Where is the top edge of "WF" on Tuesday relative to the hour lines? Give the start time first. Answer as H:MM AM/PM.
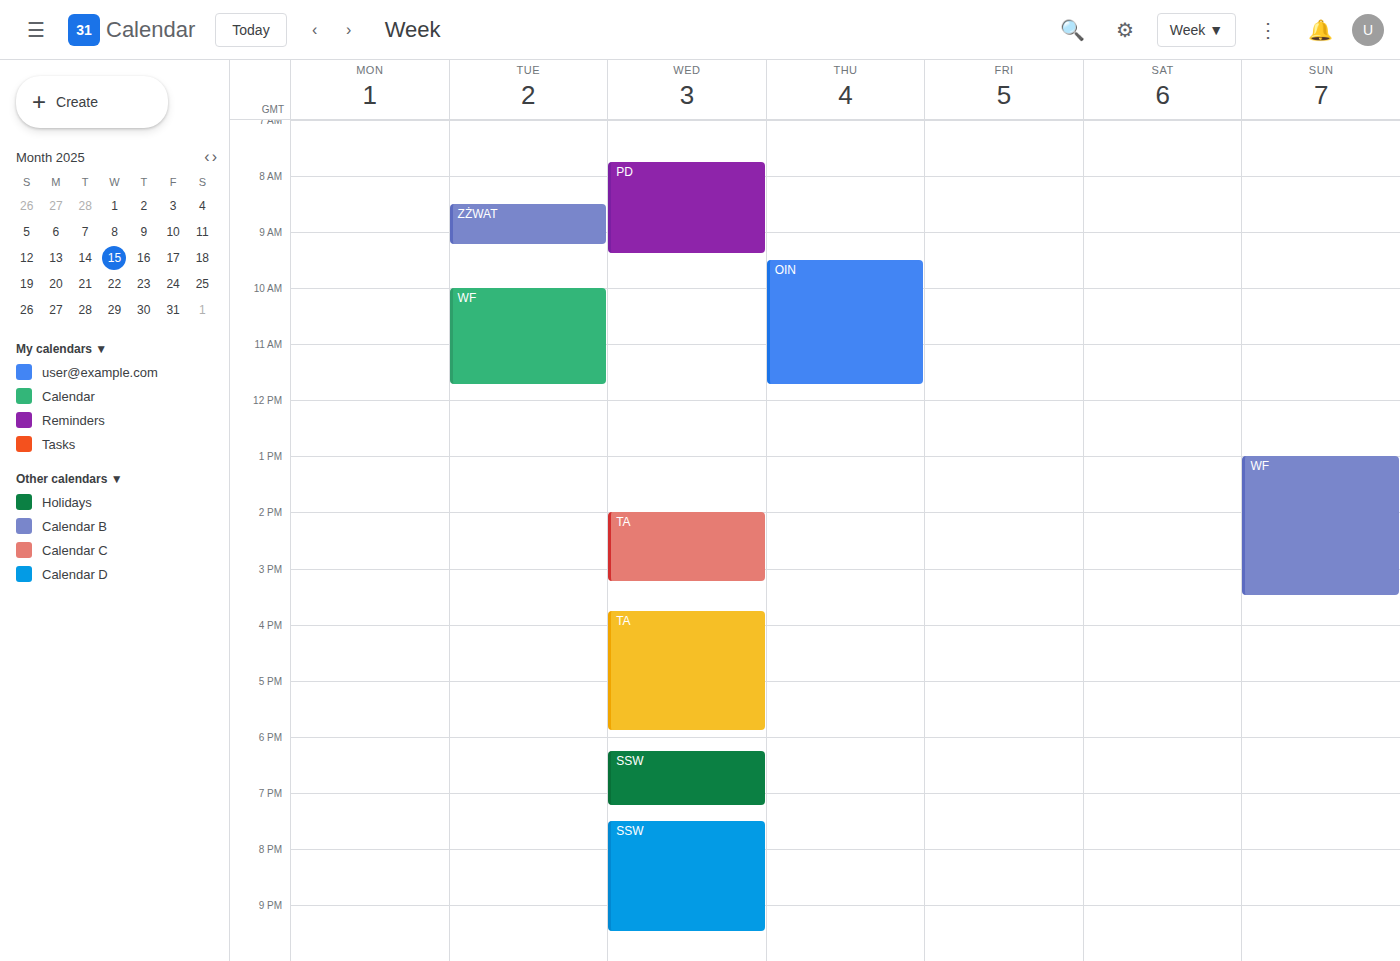
10:00 AM -- exactly on the 10 AM line.